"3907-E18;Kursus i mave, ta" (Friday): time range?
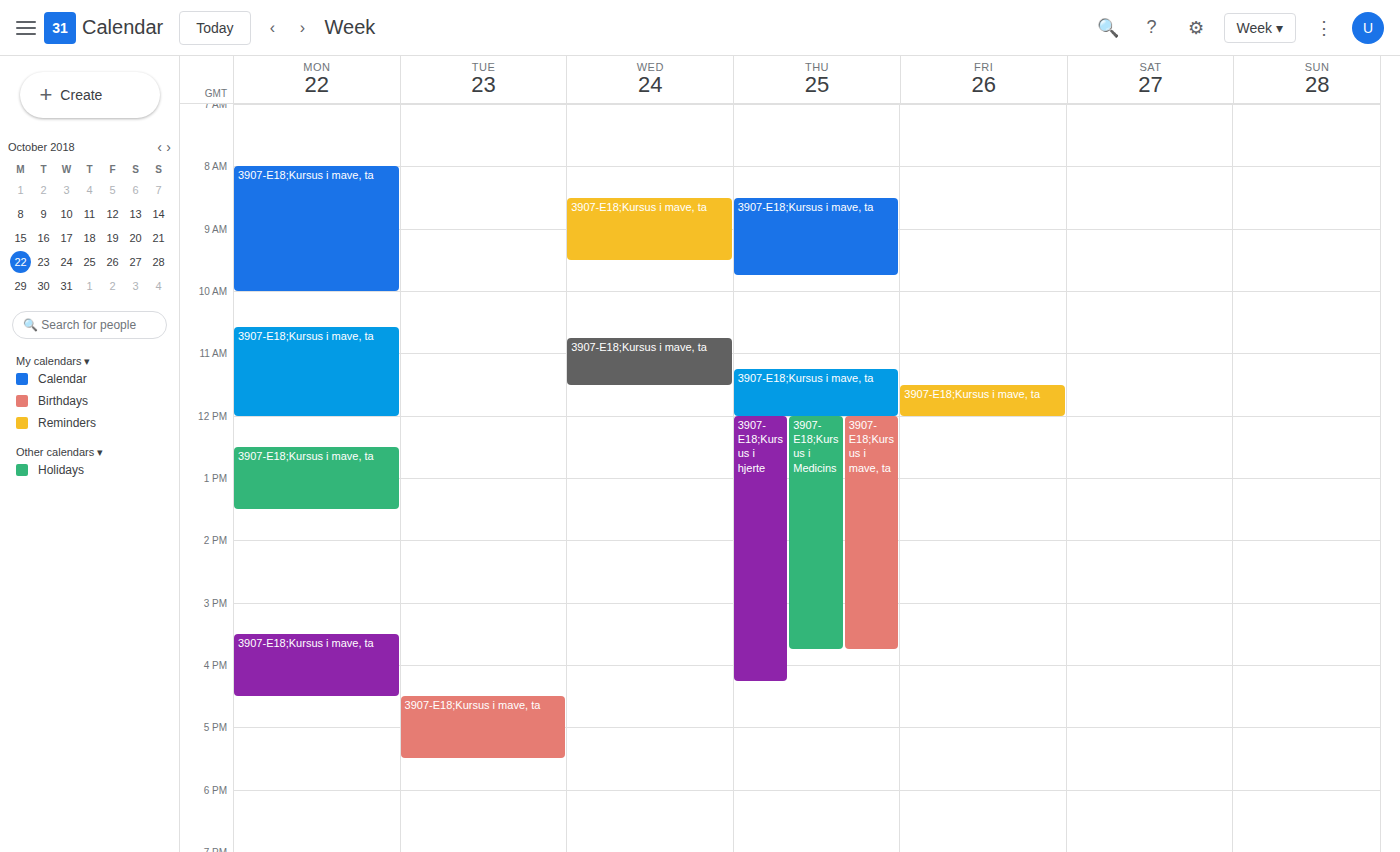
11:30 AM to 12:00 PM